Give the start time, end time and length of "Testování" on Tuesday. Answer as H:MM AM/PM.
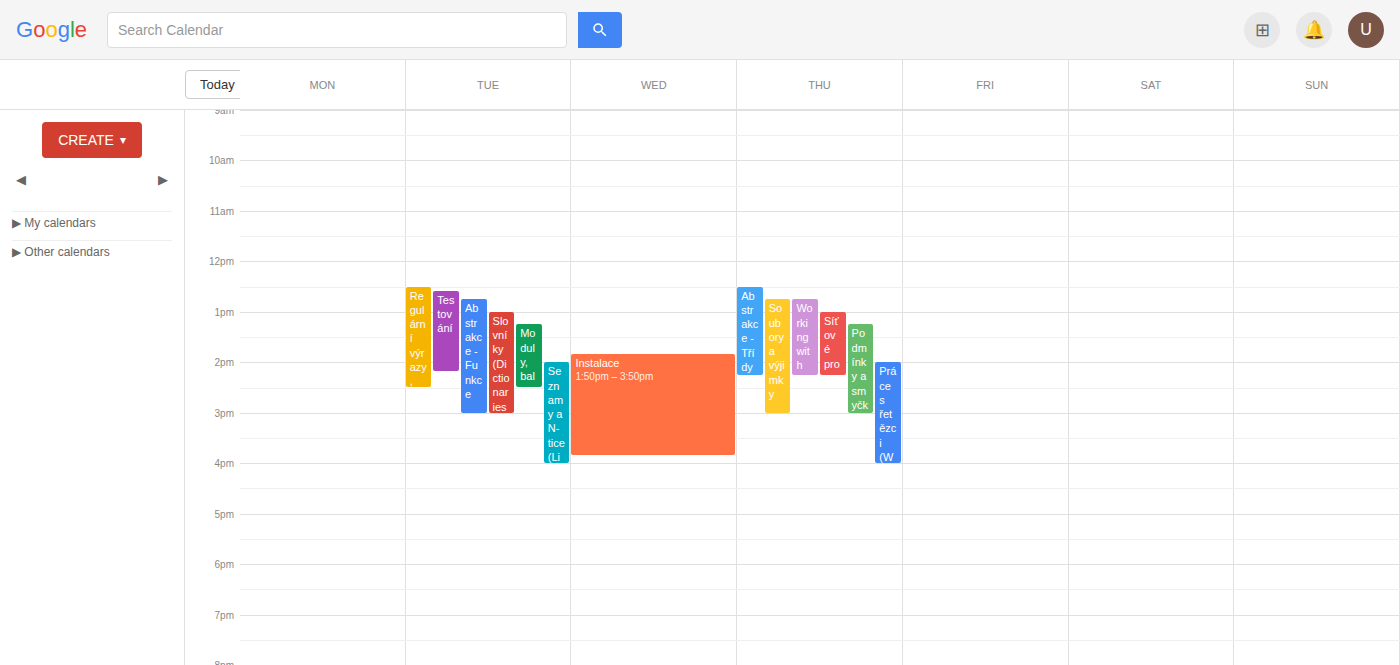
12:35 PM to 2:10 PM, 1 hour 35 minutes